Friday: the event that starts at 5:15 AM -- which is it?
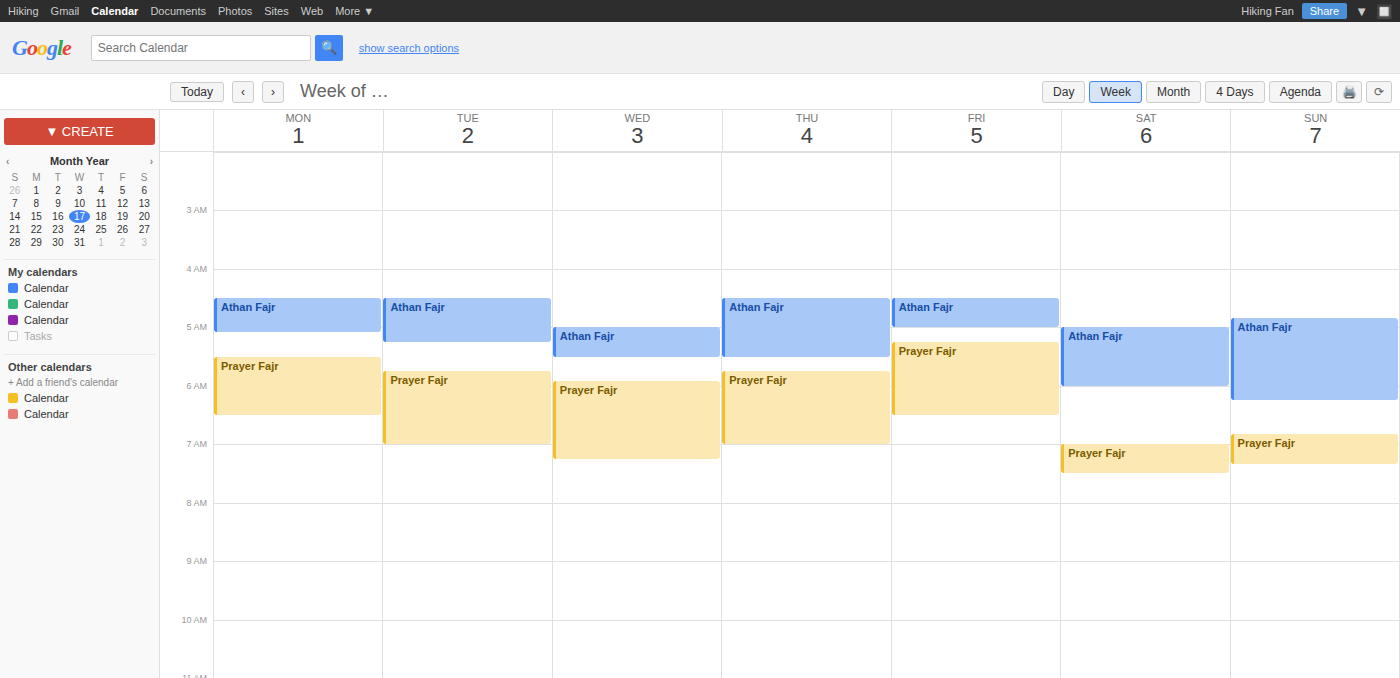
"Prayer Fajr"